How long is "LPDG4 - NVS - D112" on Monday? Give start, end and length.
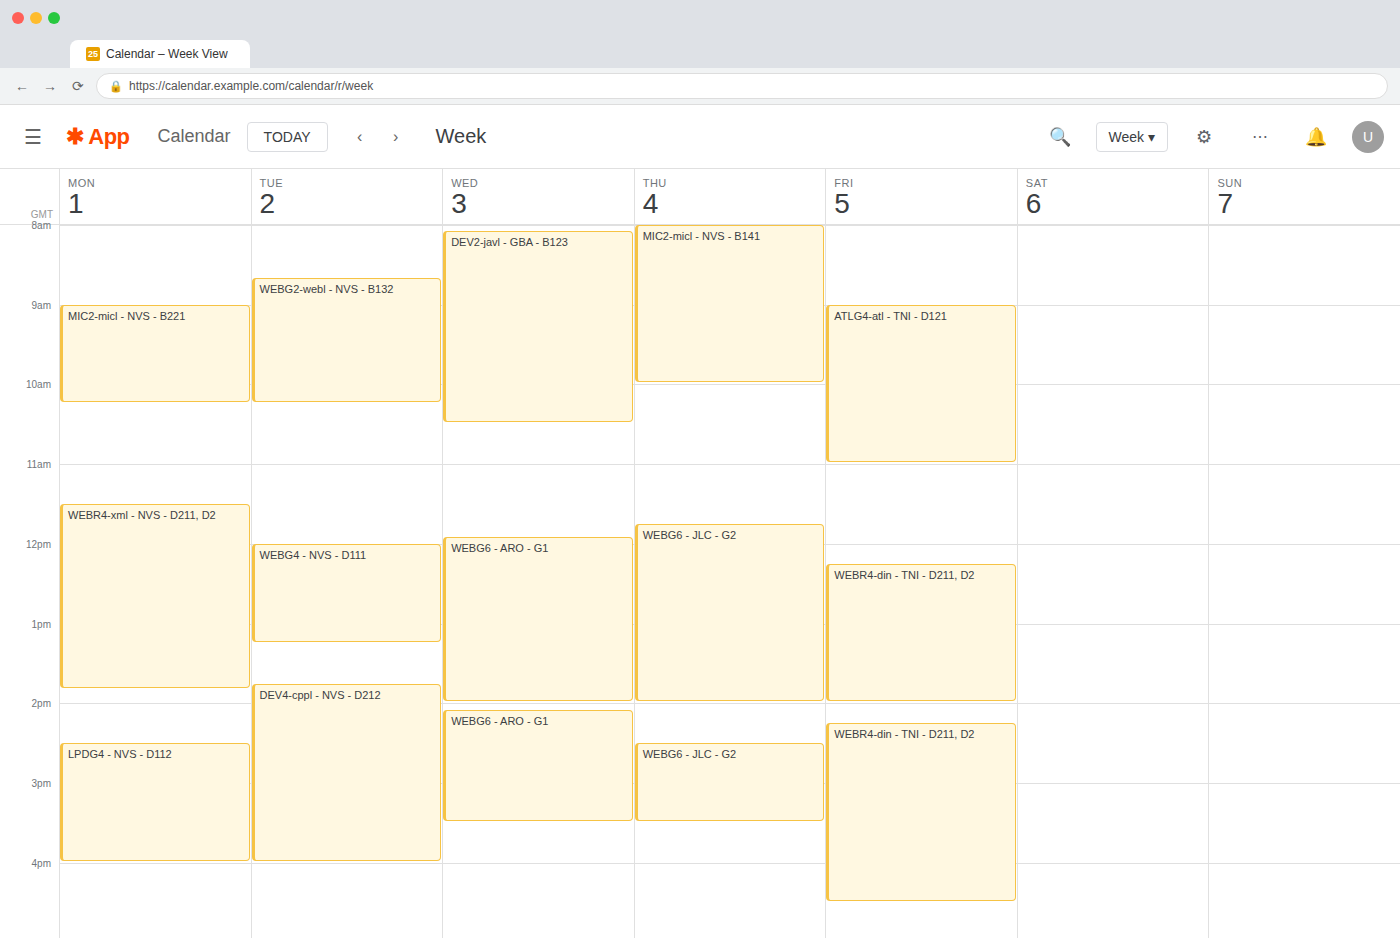
2:30 PM to 4:00 PM, 1 hour 30 minutes